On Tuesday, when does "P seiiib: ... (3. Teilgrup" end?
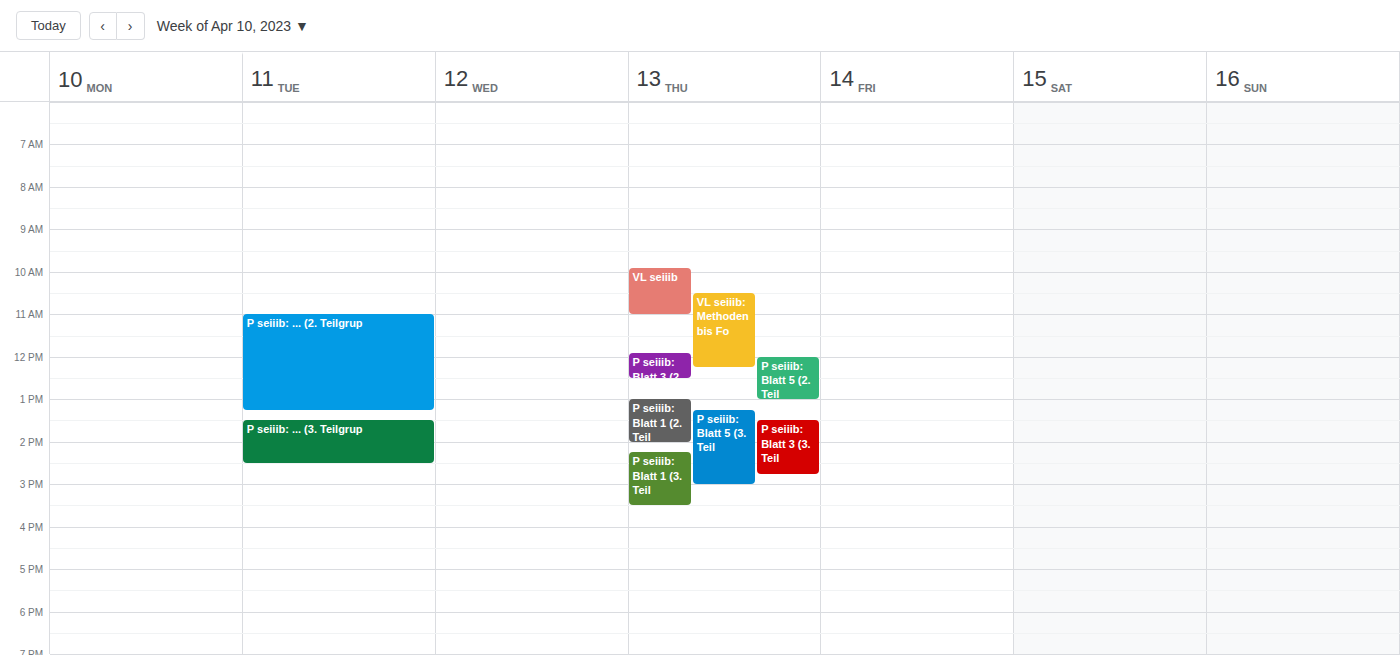
2:30 PM